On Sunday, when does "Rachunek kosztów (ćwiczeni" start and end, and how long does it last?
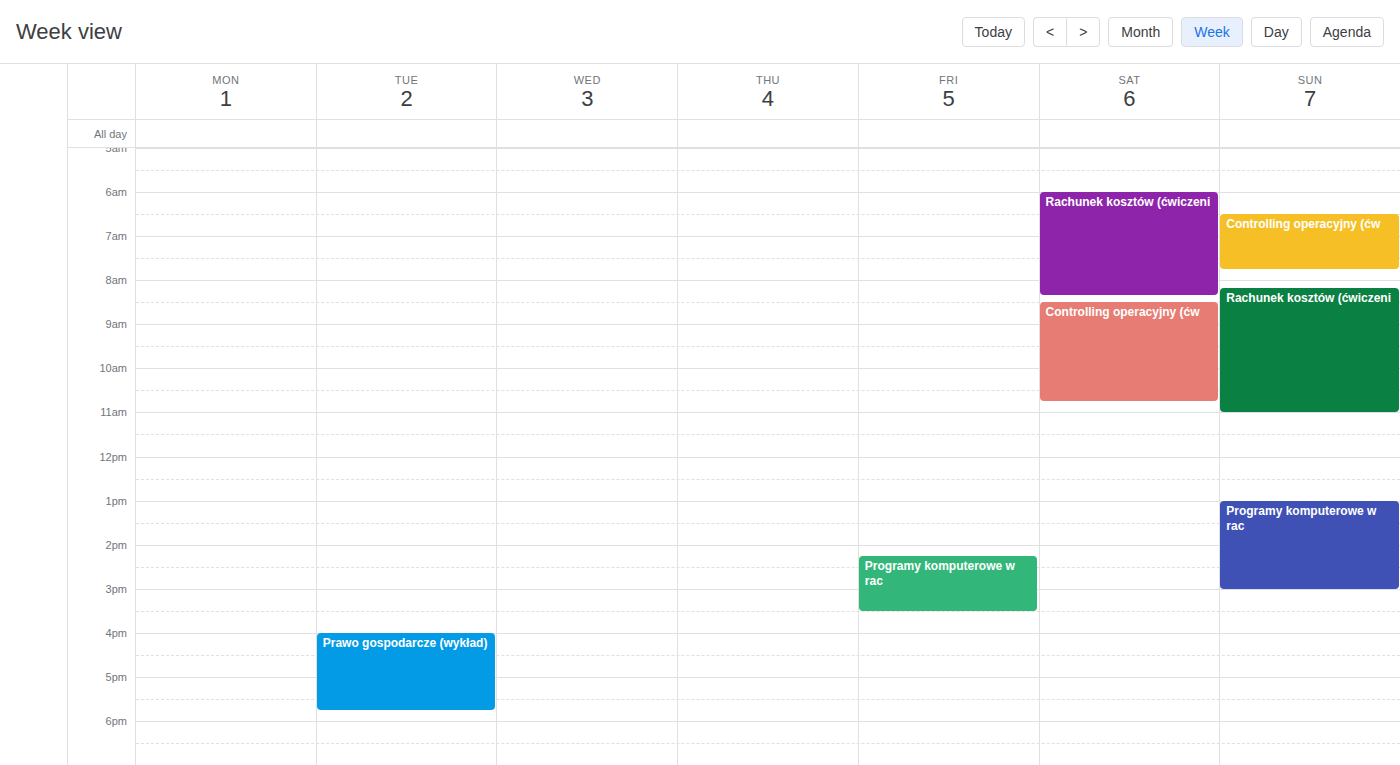
8:10 AM to 11:00 AM, 2 hours 50 minutes